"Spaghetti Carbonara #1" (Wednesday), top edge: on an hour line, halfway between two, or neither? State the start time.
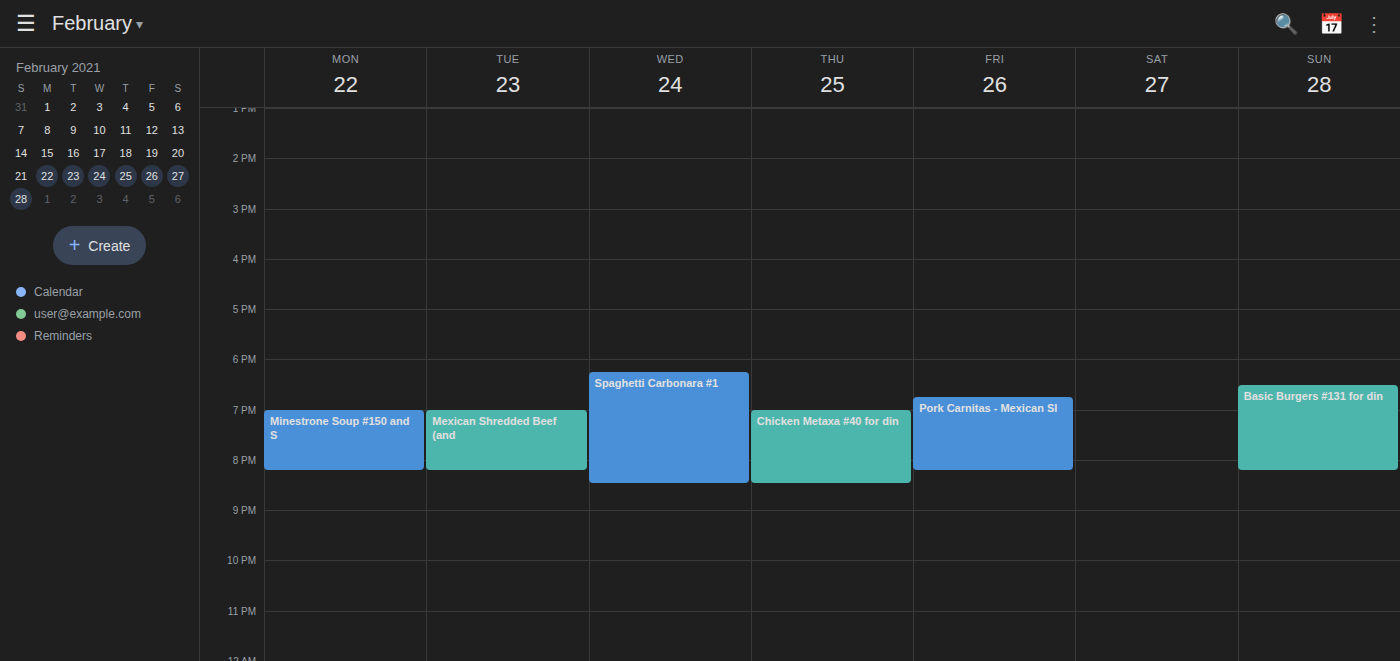
6:15 PM -- neither: a quarter of the way from the 6 PM line to the 7 PM line.